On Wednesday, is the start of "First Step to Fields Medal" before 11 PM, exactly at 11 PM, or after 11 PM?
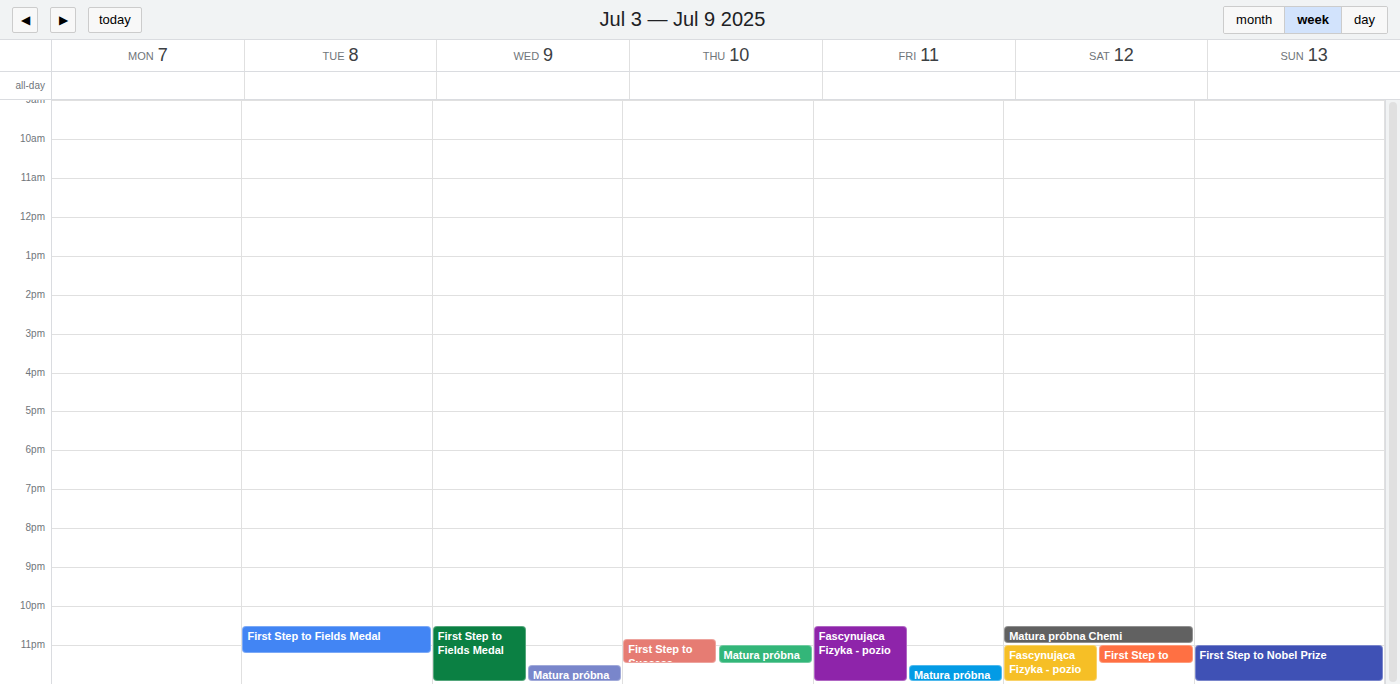
10:30 PM -- before 11 PM, 30 minutes above the 11 PM line.